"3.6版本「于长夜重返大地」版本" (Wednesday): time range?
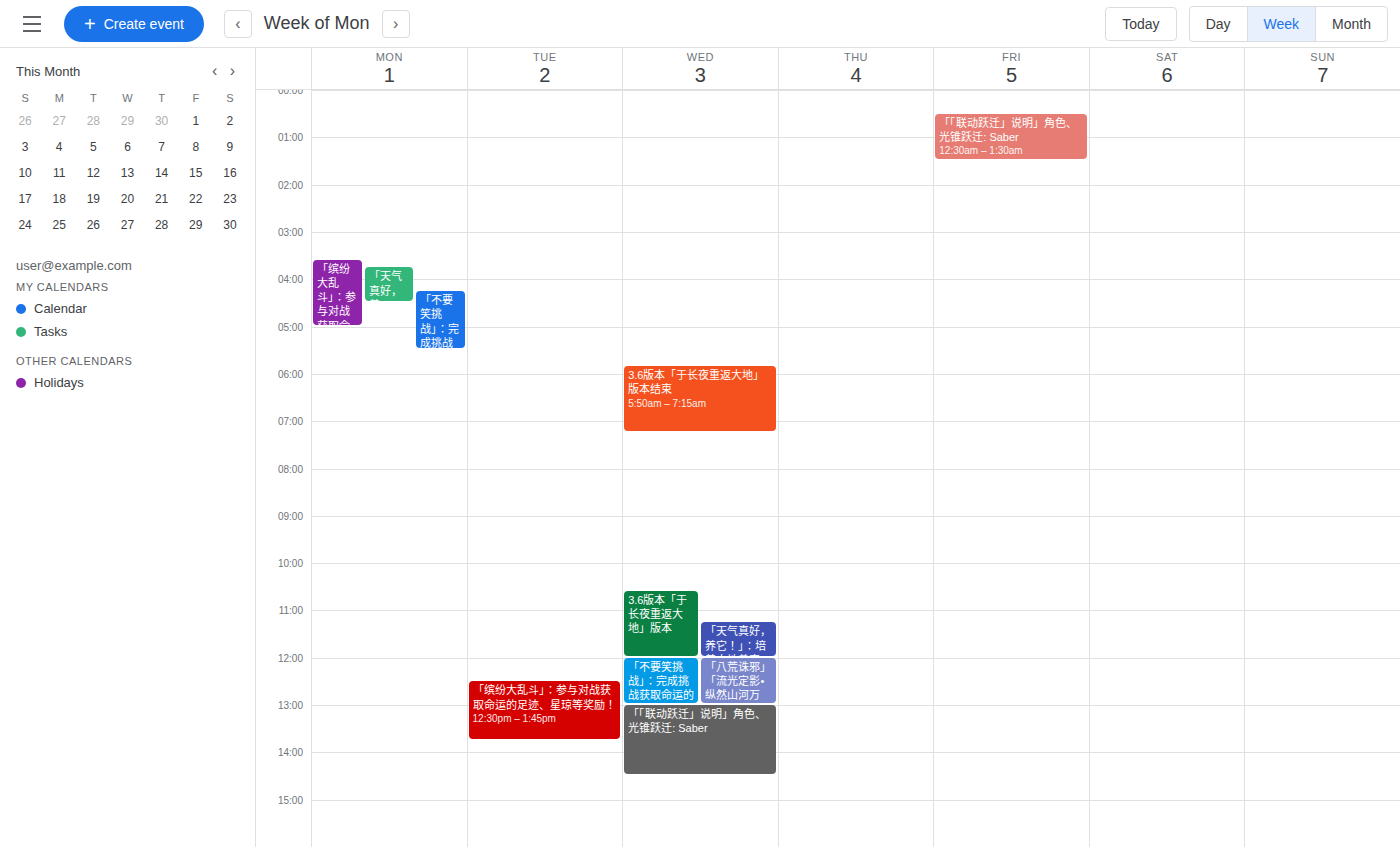
10:35 AM to 12:00 PM